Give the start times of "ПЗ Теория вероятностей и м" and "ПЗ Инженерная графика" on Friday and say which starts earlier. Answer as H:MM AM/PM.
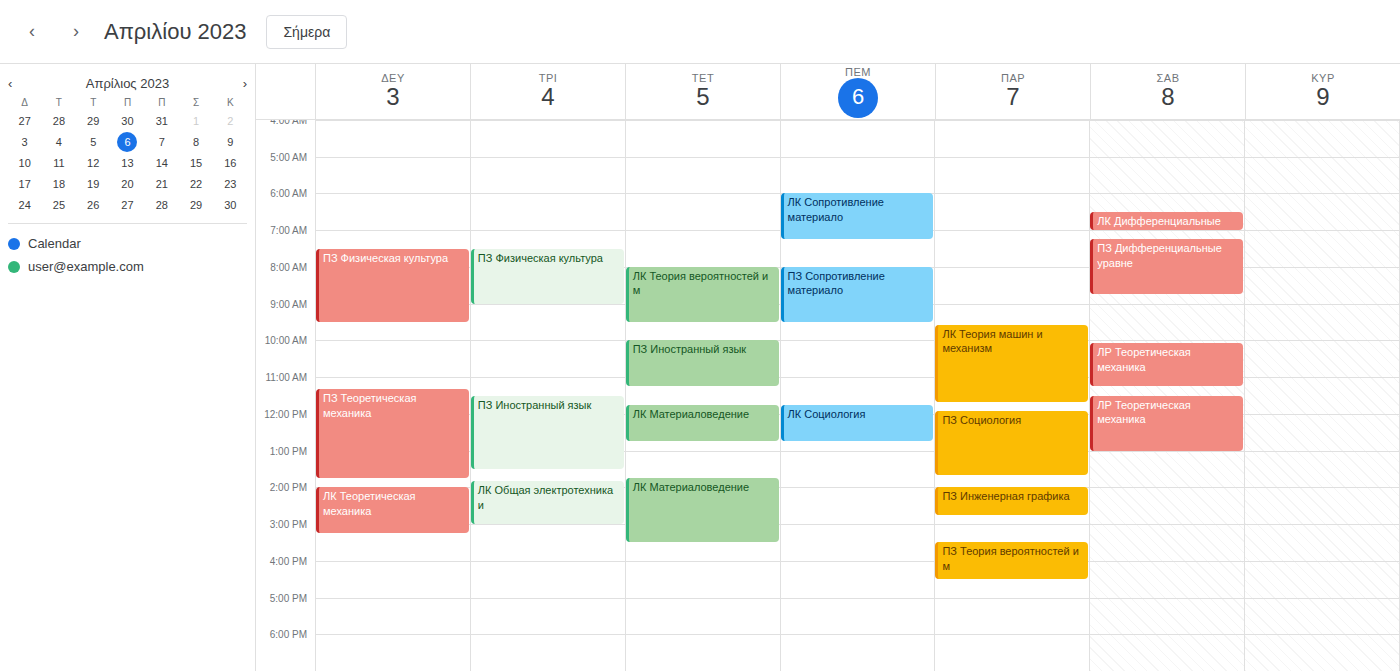
"ПЗ Инженерная графика" 2:00 PM; "ПЗ Теория вероятностей и м" 3:30 PM.